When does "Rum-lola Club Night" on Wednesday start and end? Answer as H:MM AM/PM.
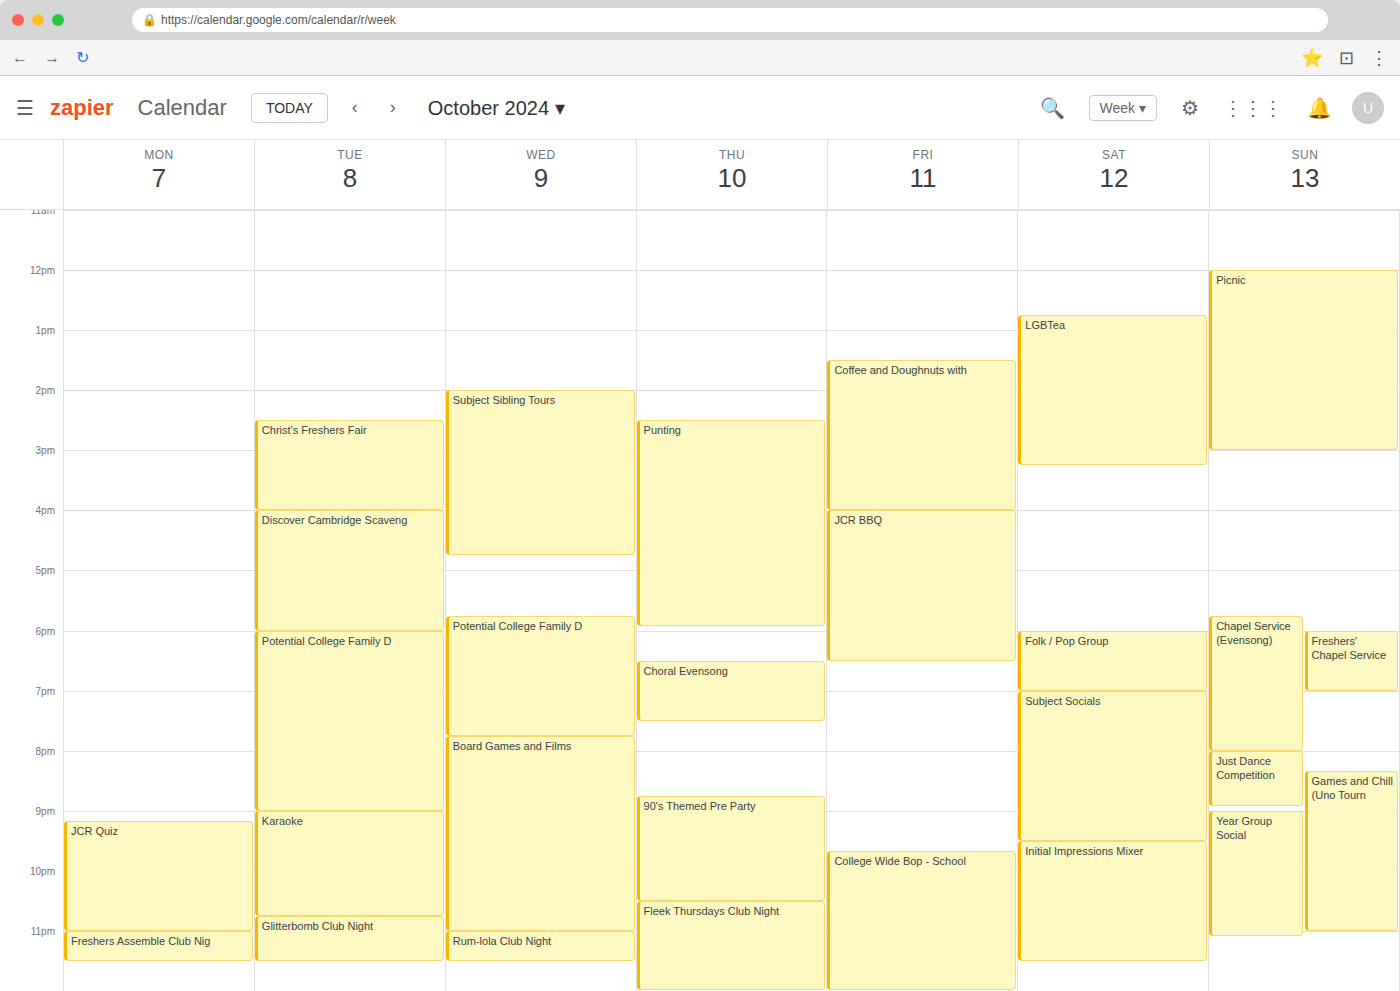
11:00 PM to 11:30 PM